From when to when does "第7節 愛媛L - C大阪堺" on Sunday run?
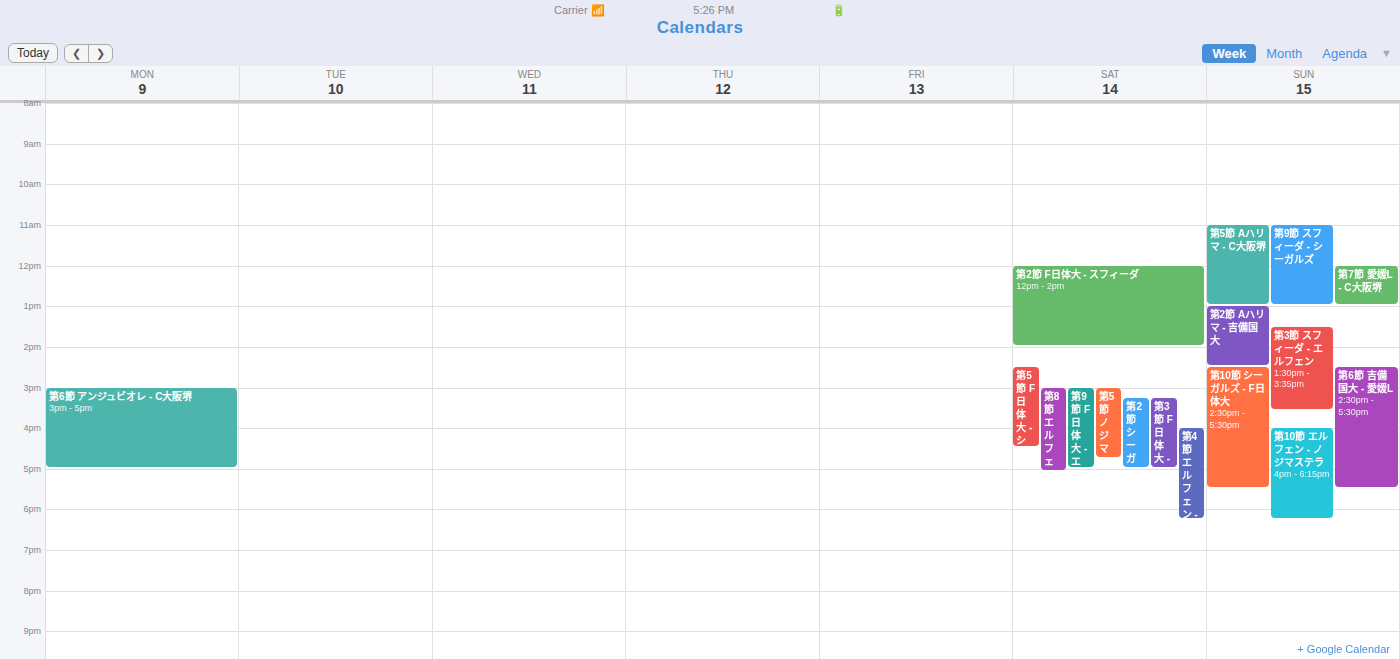
12:00 PM to 1:00 PM